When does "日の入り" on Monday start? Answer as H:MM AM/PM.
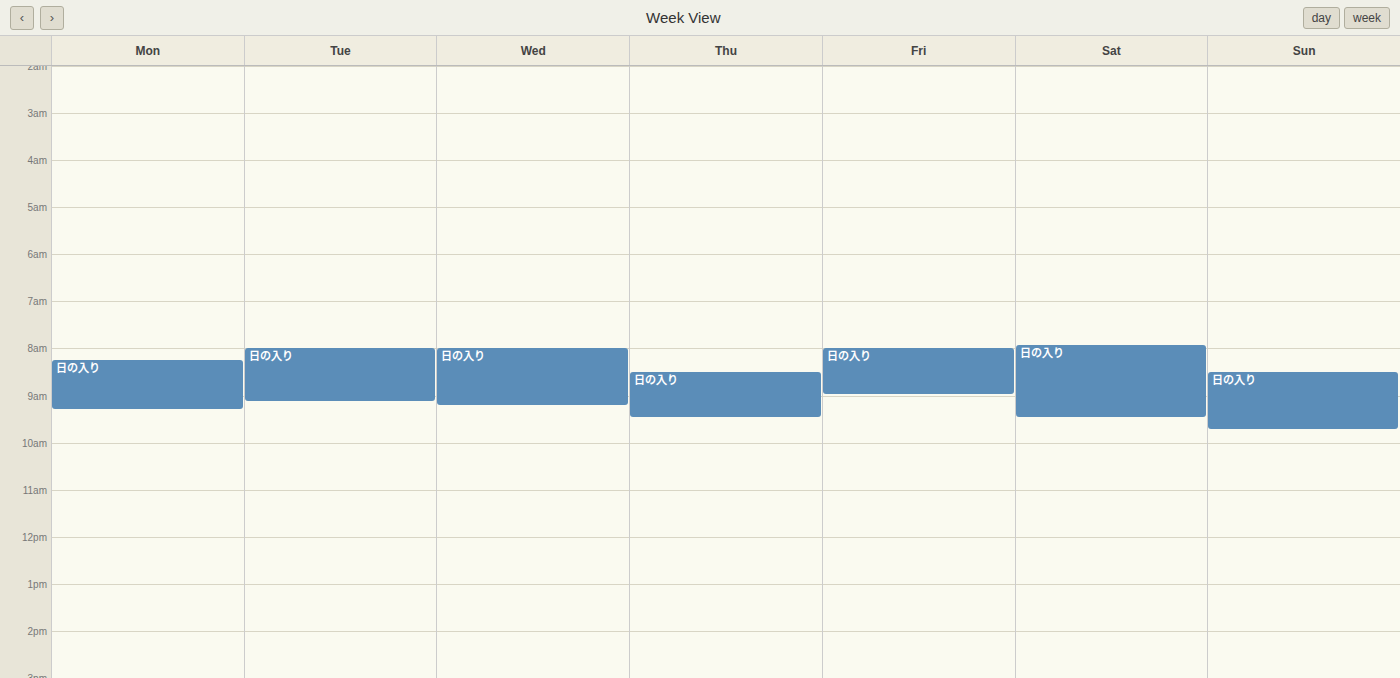
8:15 AM